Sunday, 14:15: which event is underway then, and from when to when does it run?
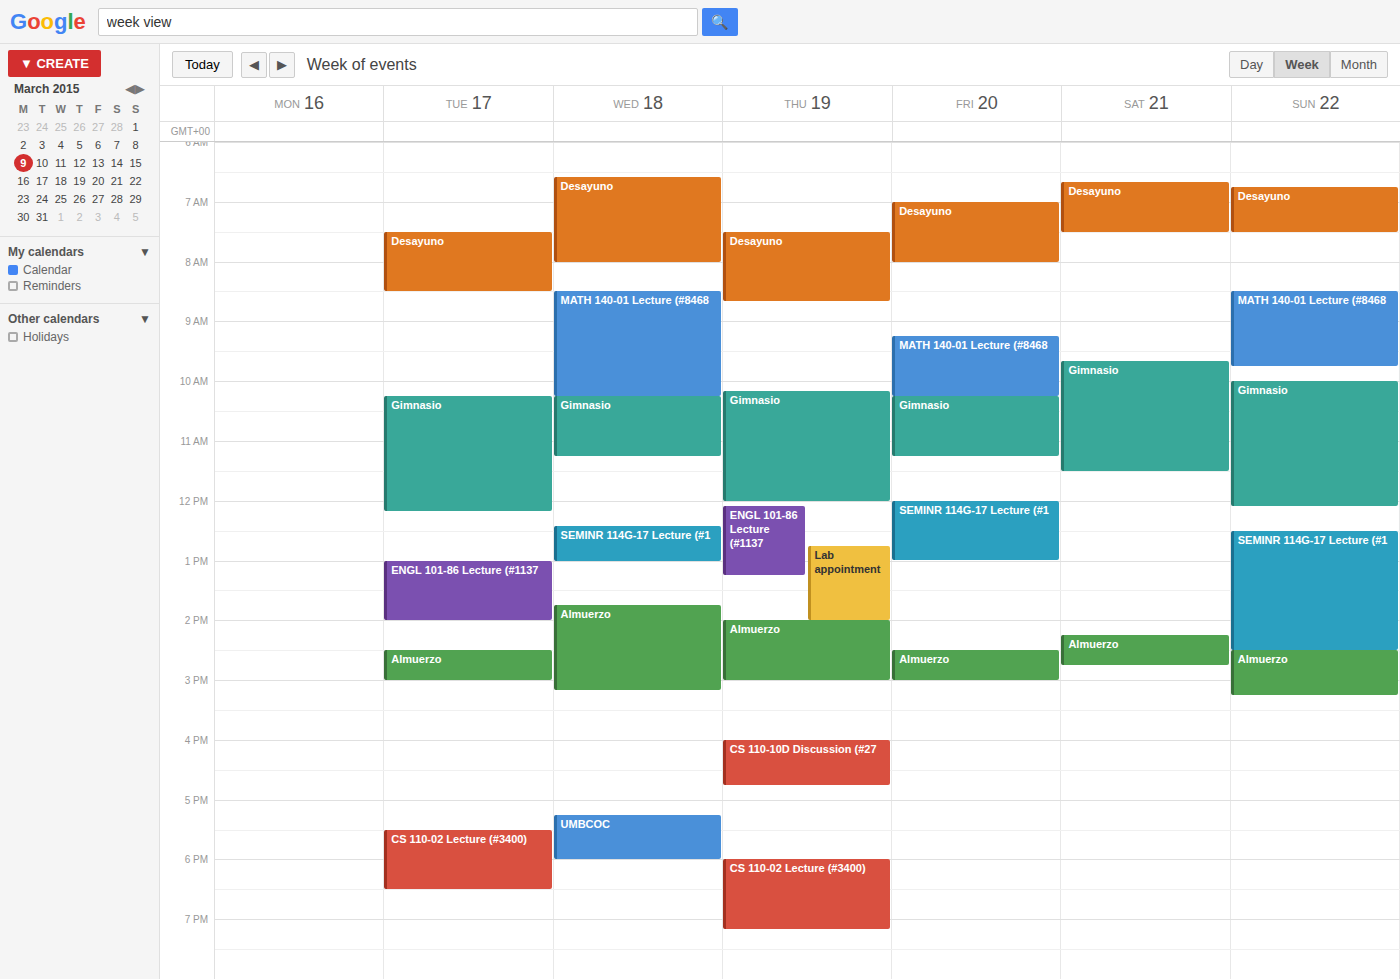
"SEMINR 114G-17 Lecture (#1", 12:30 to 14:30